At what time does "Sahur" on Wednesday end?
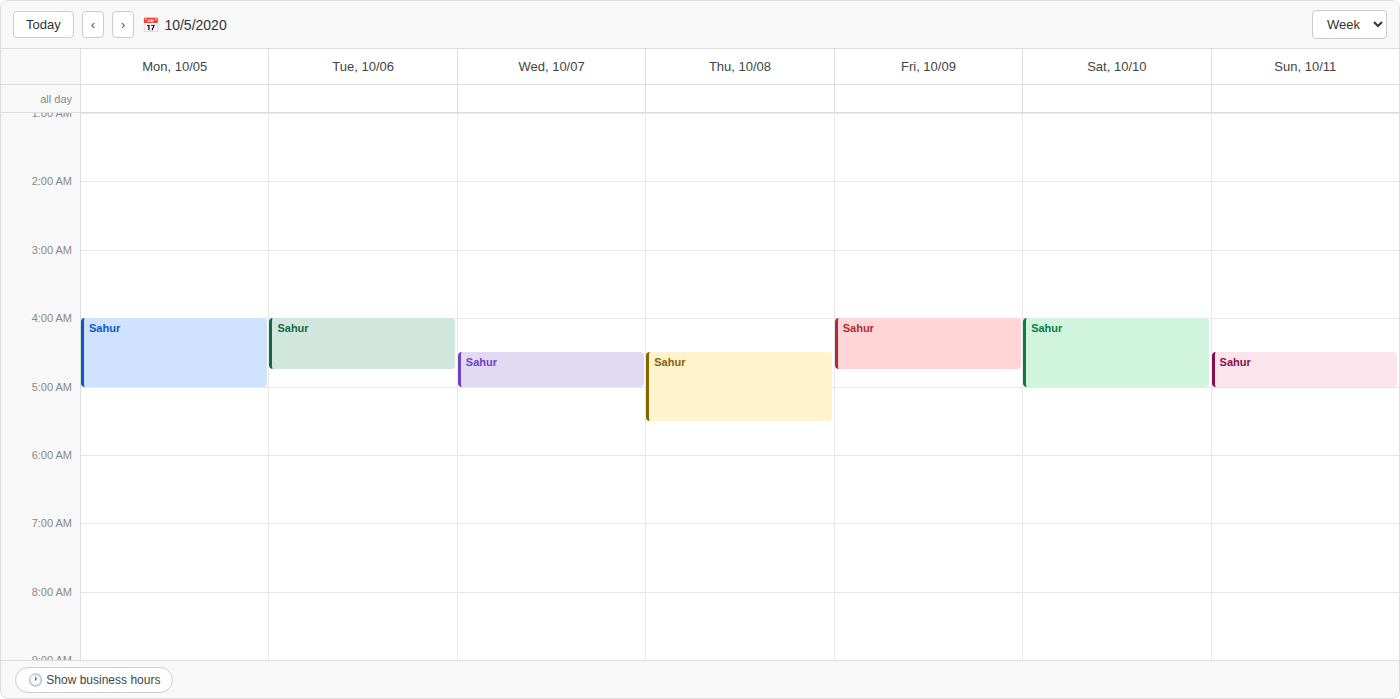
5:00 AM